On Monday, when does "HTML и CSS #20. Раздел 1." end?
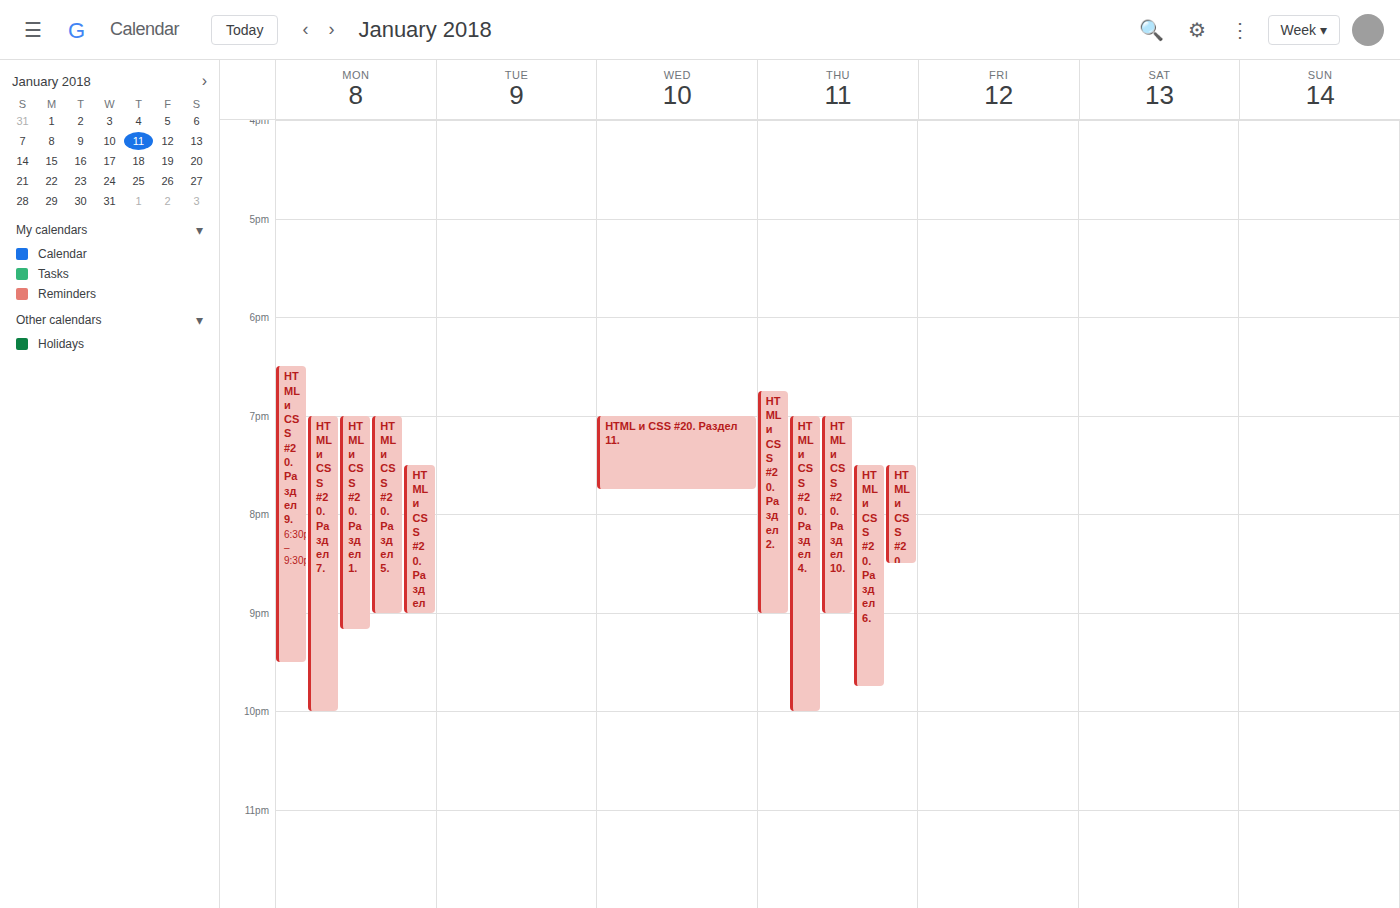
9:10 PM